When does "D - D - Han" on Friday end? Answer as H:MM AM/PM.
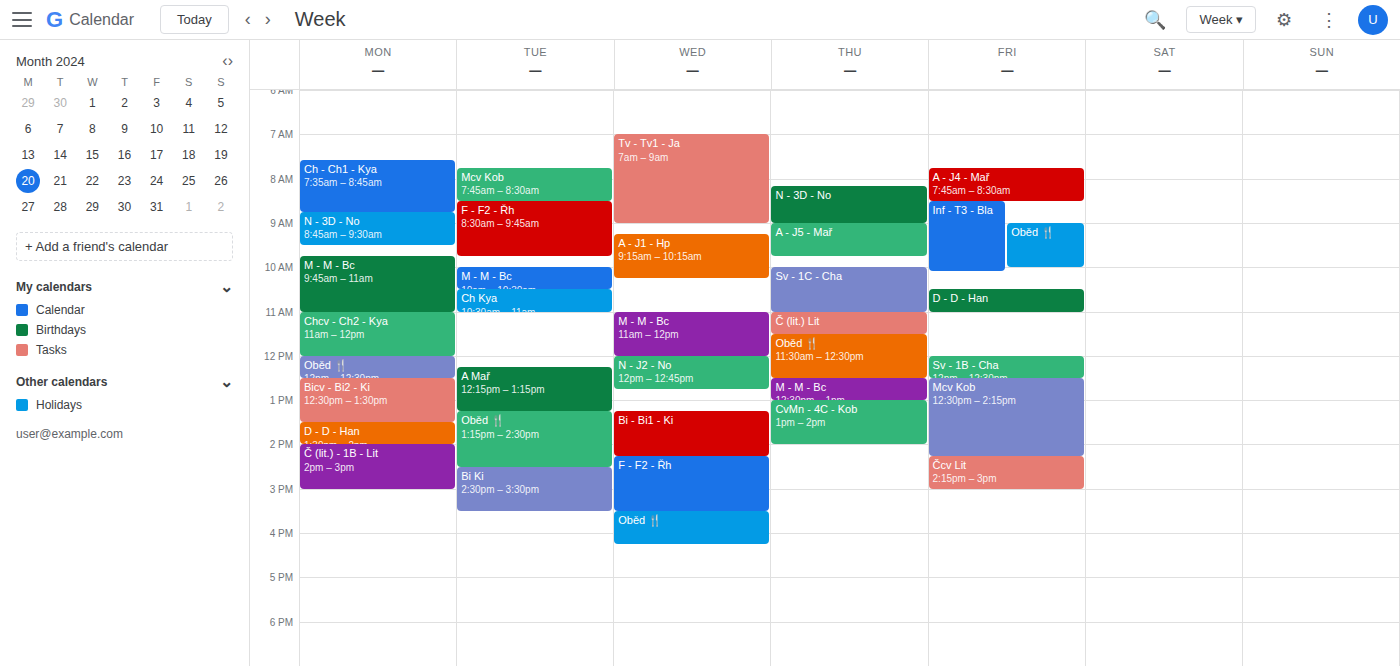
11:00 AM